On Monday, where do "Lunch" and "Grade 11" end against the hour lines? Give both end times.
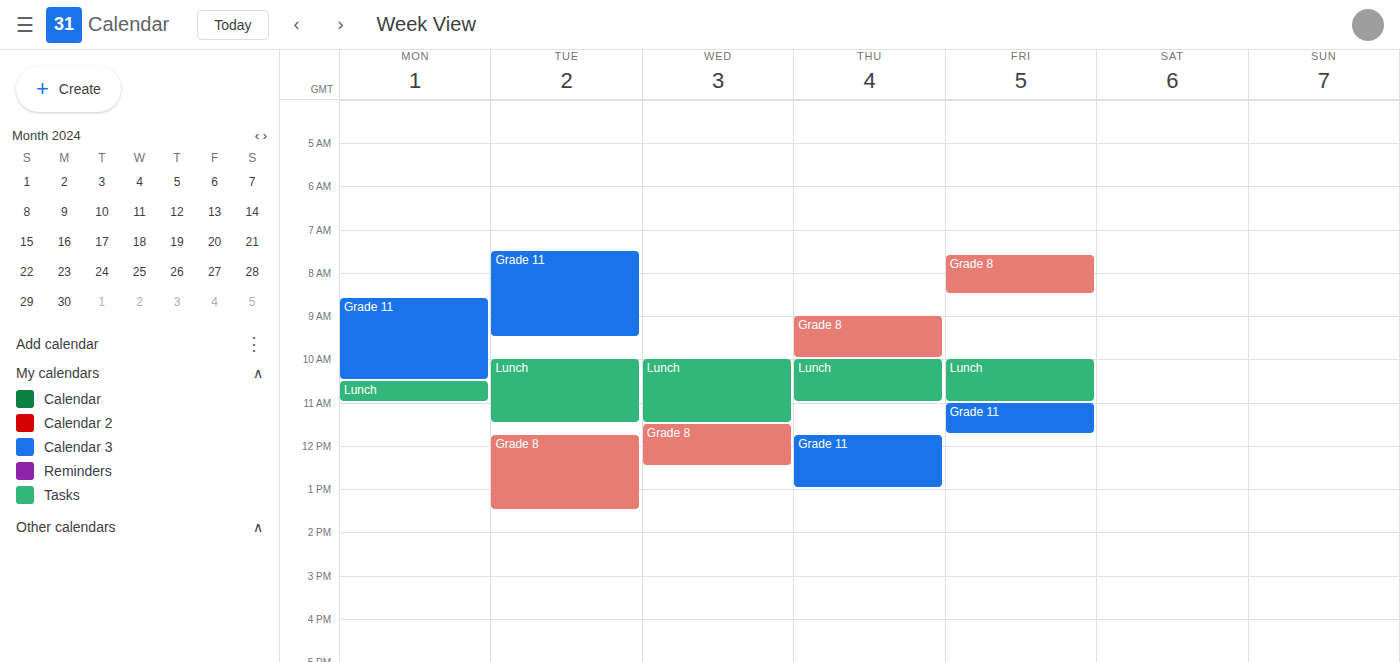
"Lunch": 11:00 AM, exactly on the 11 AM line. "Grade 11": 10:30 AM, halfway between the 10 AM and 11 AM lines.